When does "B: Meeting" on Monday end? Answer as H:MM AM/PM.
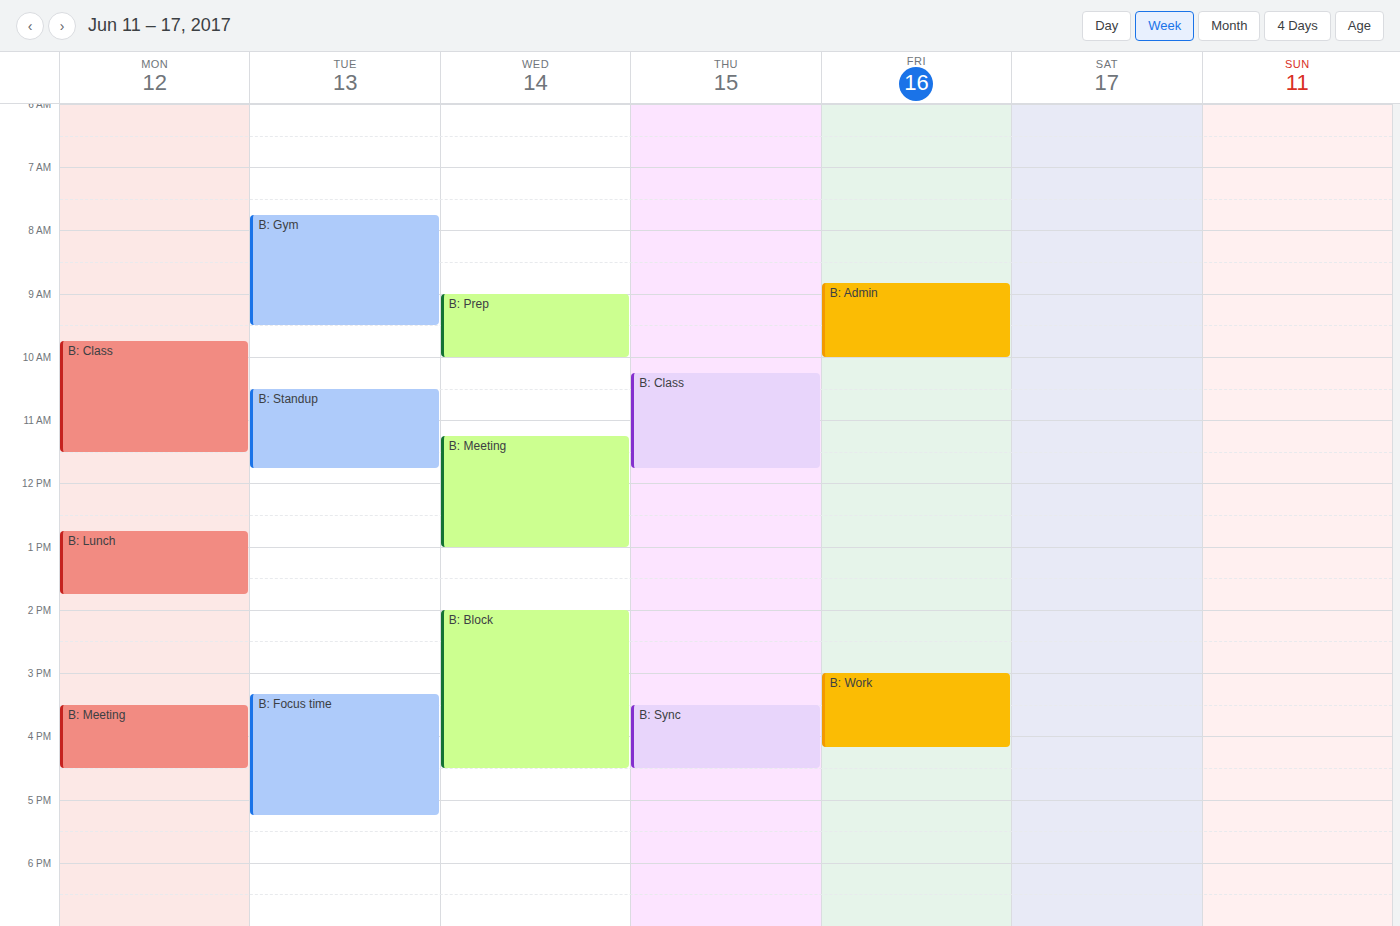
4:30 PM